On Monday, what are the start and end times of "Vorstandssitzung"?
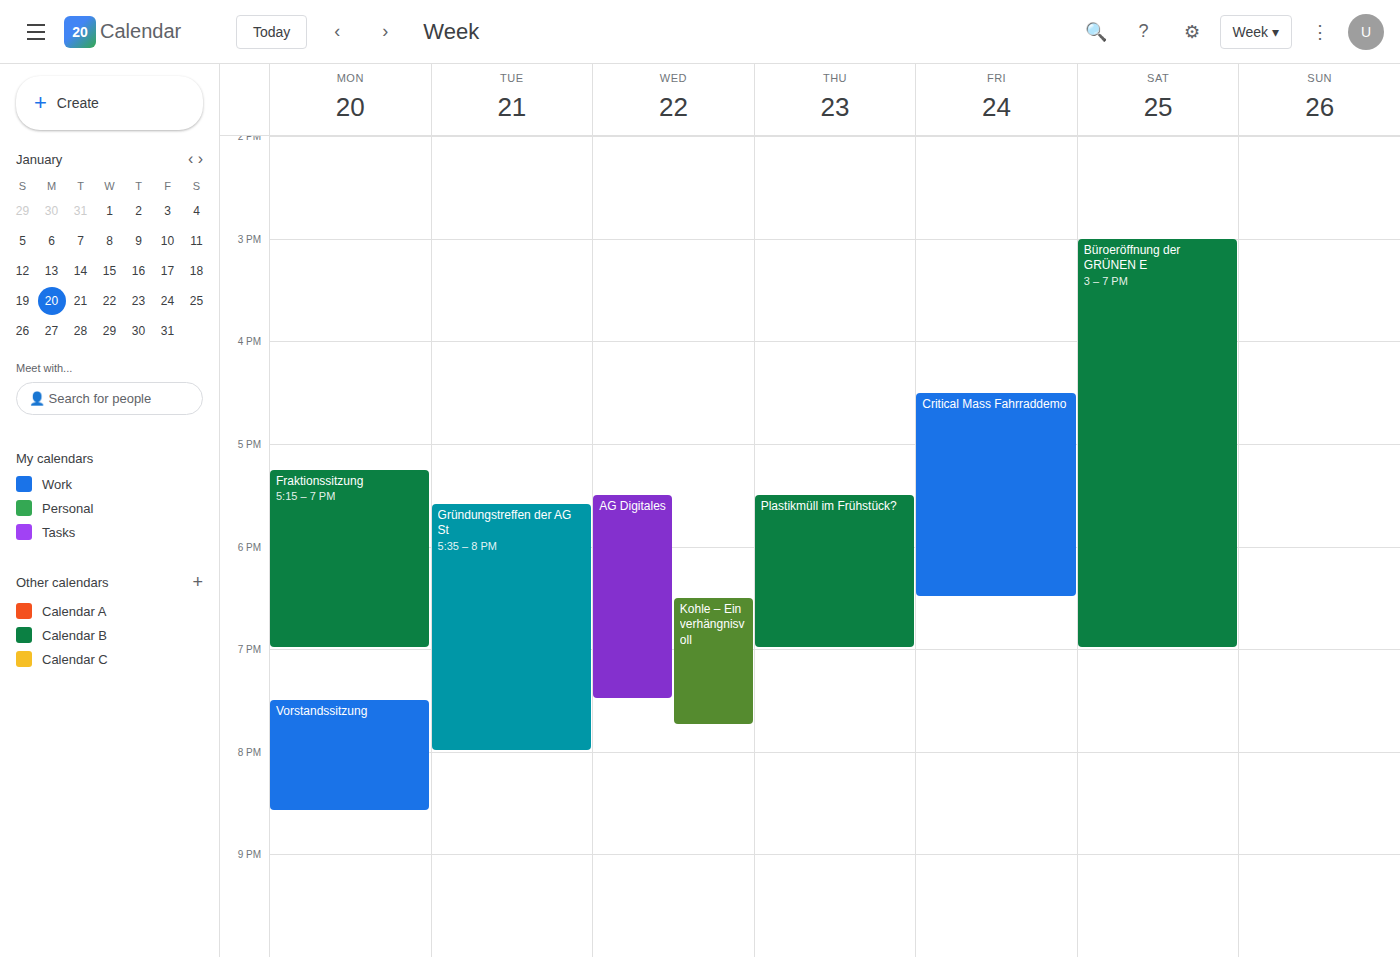
19:30 to 20:35